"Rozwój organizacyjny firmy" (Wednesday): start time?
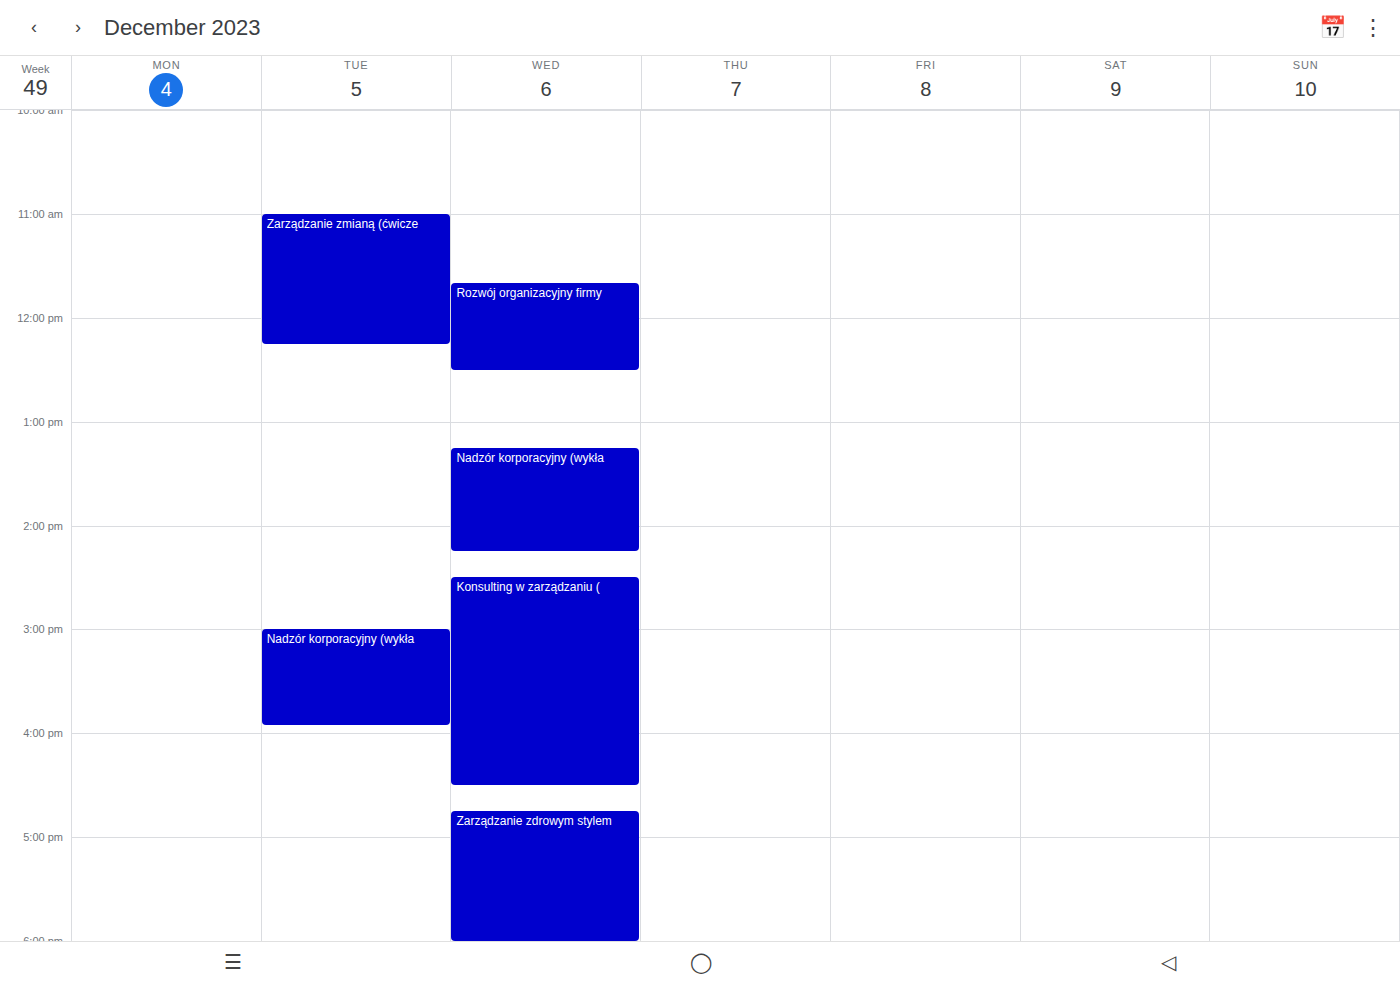
11:40 AM